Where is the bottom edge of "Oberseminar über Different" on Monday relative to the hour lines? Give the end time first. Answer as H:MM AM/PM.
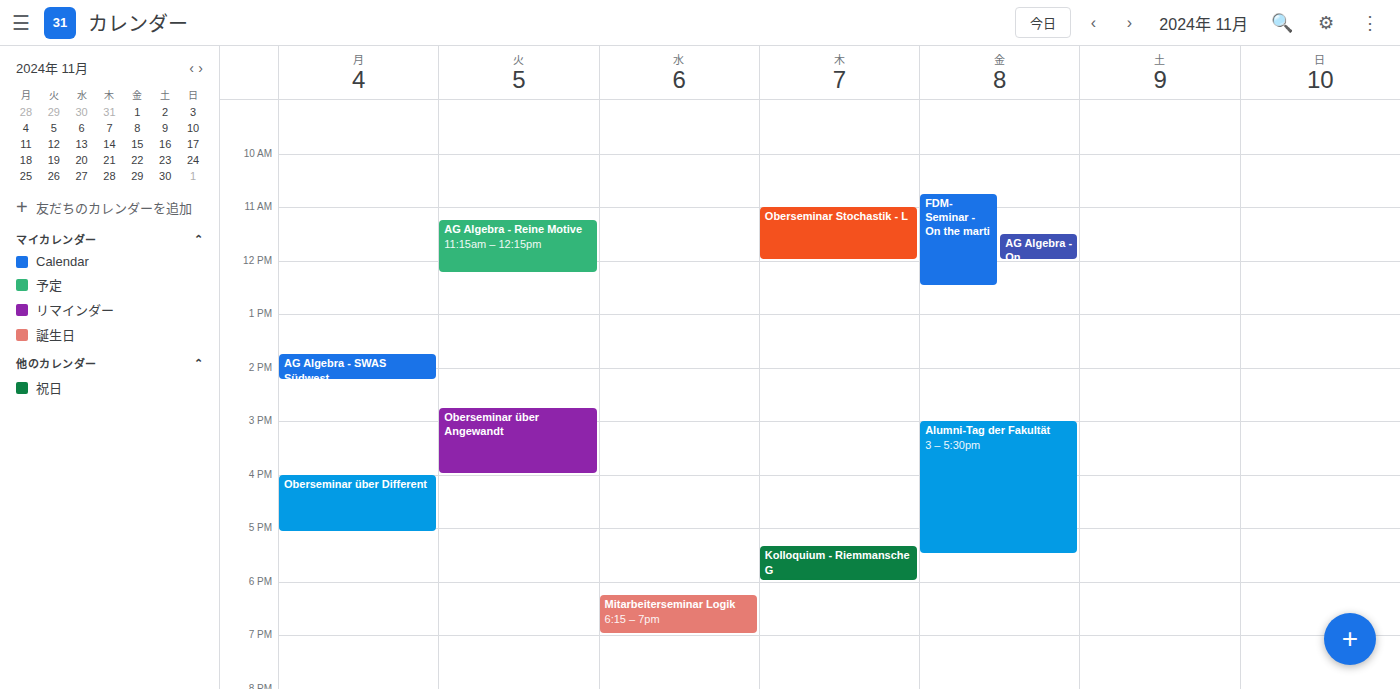
5:05 PM -- neither: 5 minutes below the 5 PM line and 55 minutes above the 6 PM line.